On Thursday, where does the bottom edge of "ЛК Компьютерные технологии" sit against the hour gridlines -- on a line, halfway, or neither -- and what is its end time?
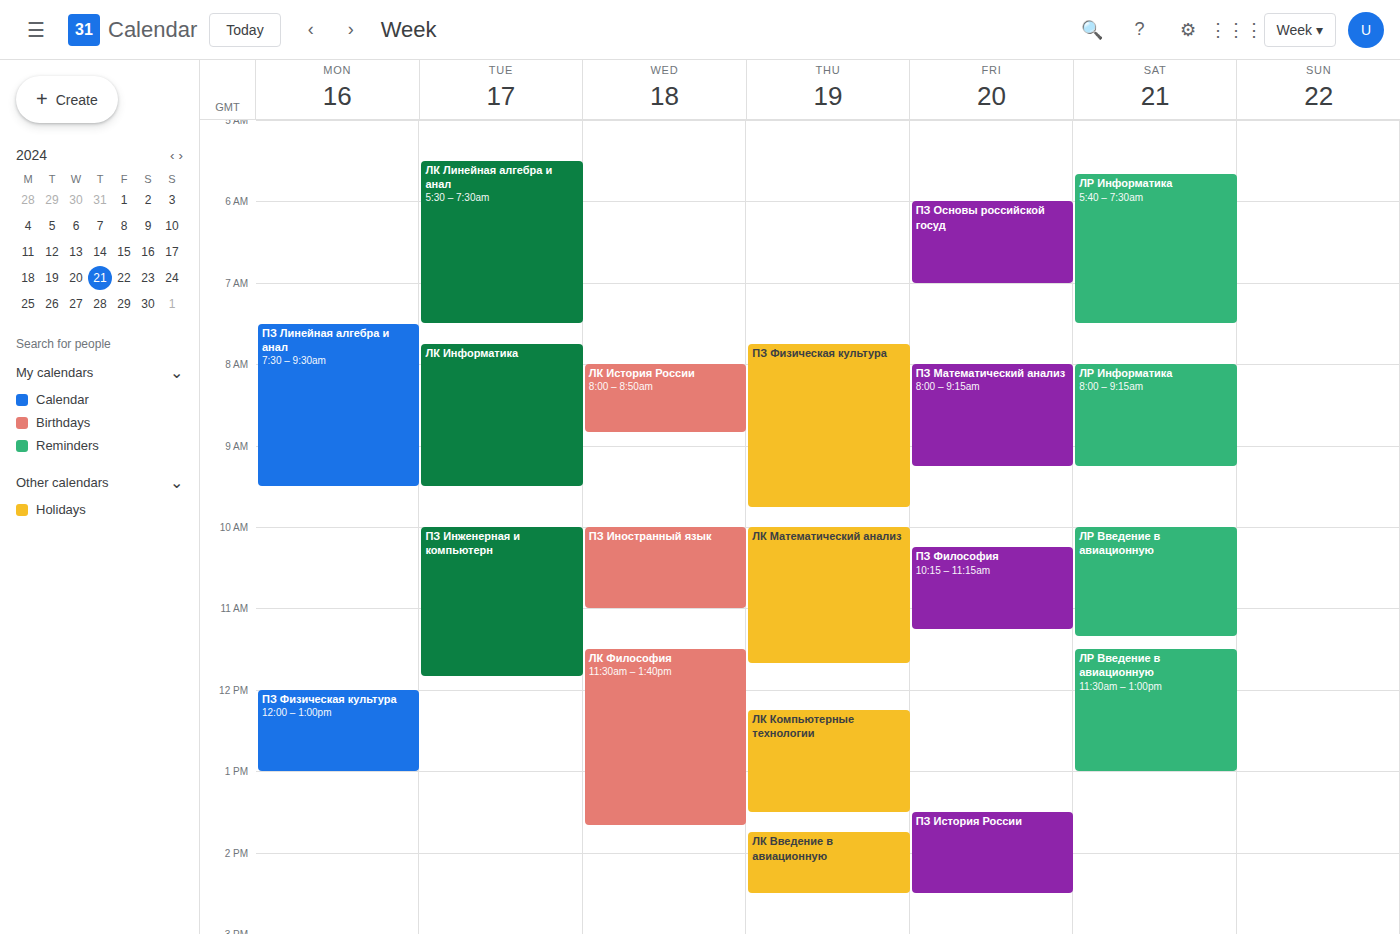
13:30 -- halfway between the 13:00 and 14:00 lines.